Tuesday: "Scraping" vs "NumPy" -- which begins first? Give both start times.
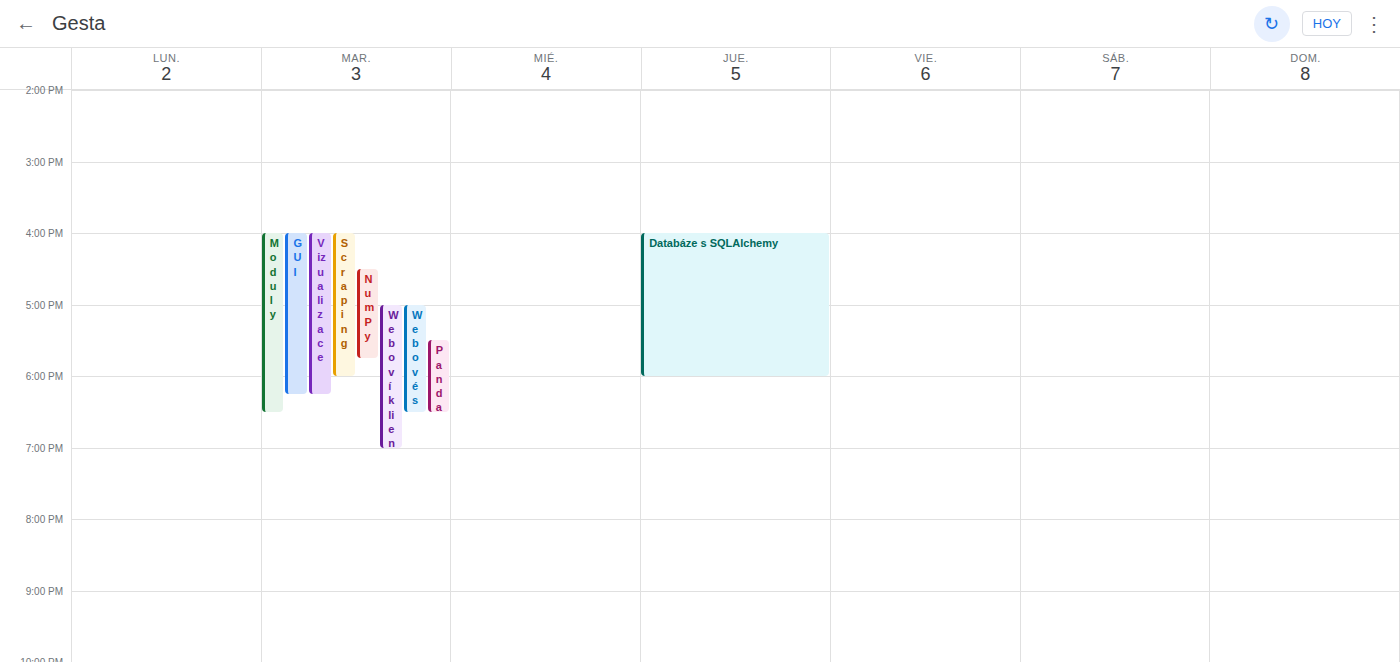
"Scraping" 4:00 PM; "NumPy" 4:30 PM.